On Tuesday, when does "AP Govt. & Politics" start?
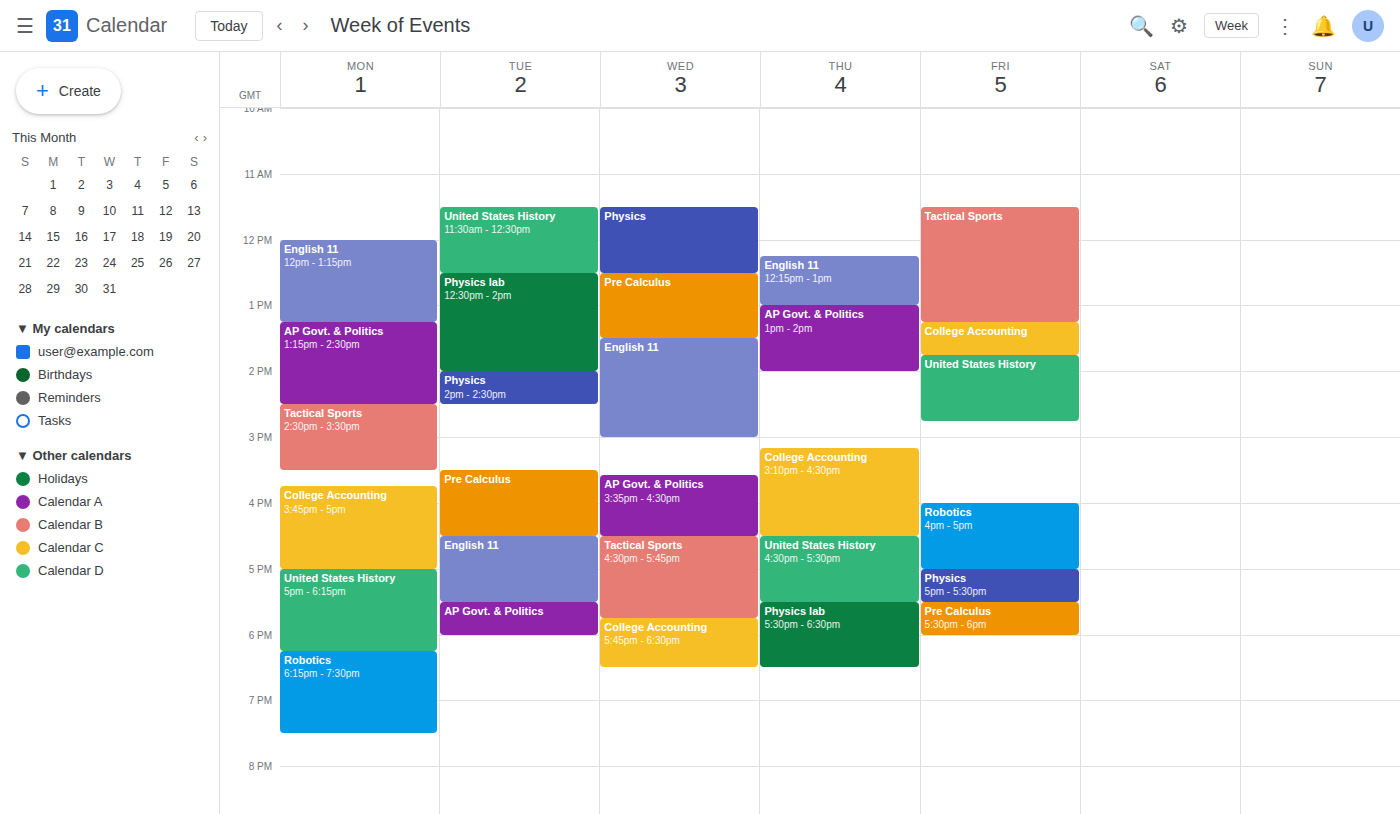
5:30 PM